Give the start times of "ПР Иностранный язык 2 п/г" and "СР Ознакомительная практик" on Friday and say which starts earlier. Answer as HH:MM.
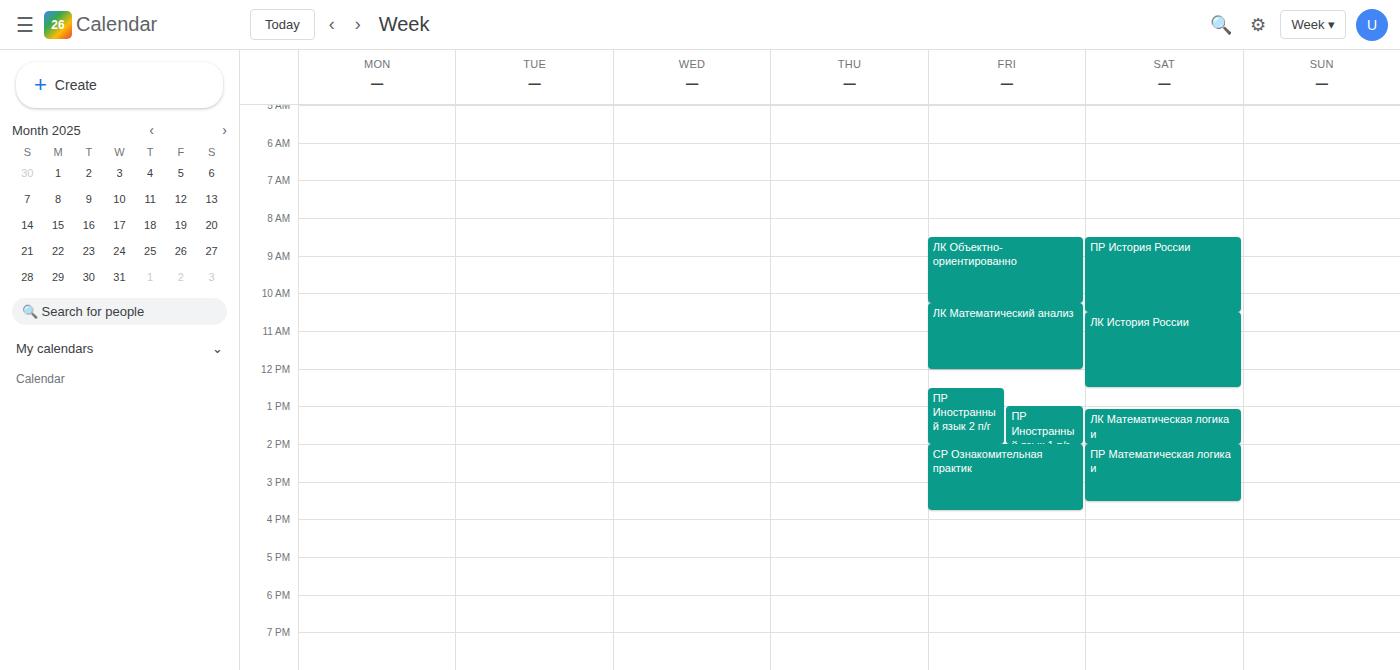
"ПР Иностранный язык 2 п/г" 12:30; "СР Ознакомительная практик" 14:00.